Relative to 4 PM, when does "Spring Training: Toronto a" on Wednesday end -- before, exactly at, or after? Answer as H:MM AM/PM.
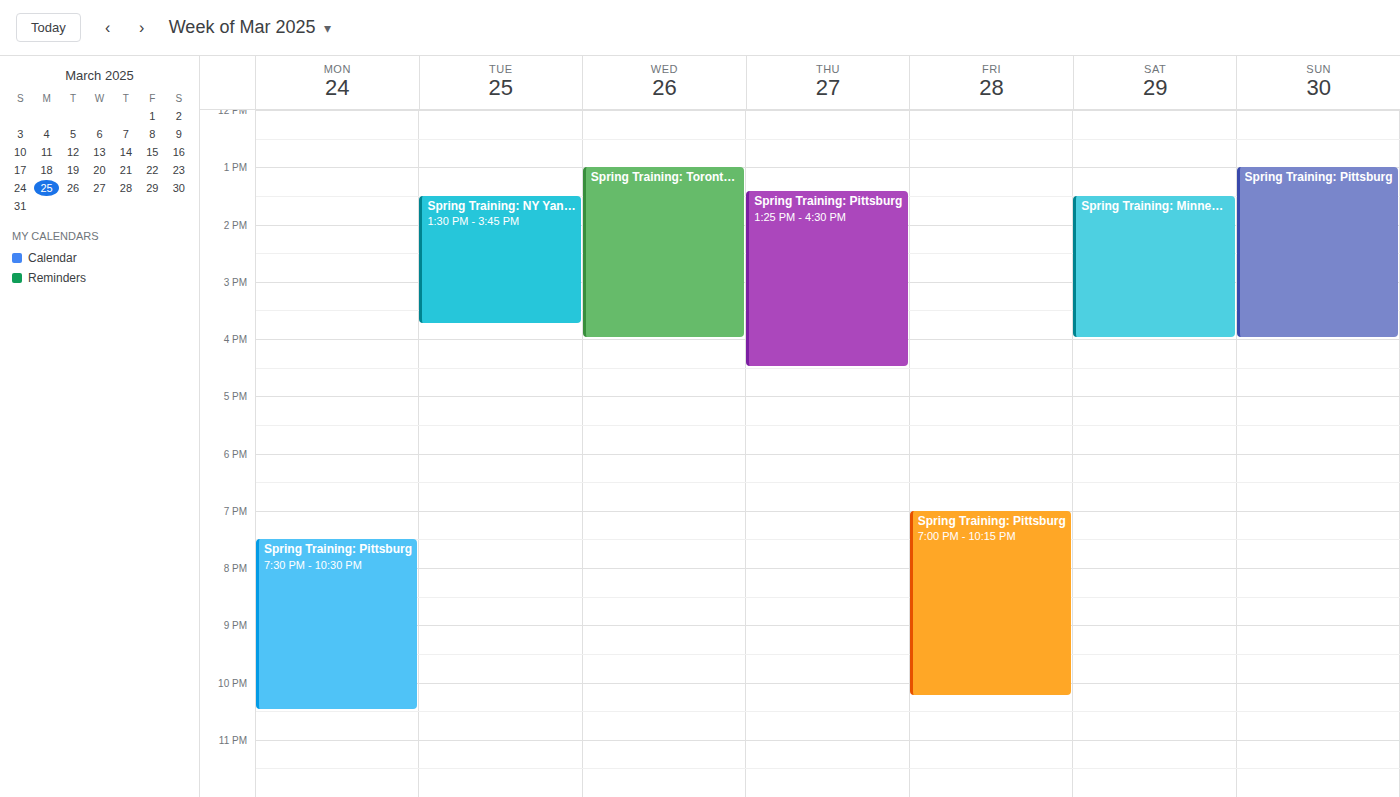
4:00 PM -- exactly at 4 PM, on the 4 PM line.